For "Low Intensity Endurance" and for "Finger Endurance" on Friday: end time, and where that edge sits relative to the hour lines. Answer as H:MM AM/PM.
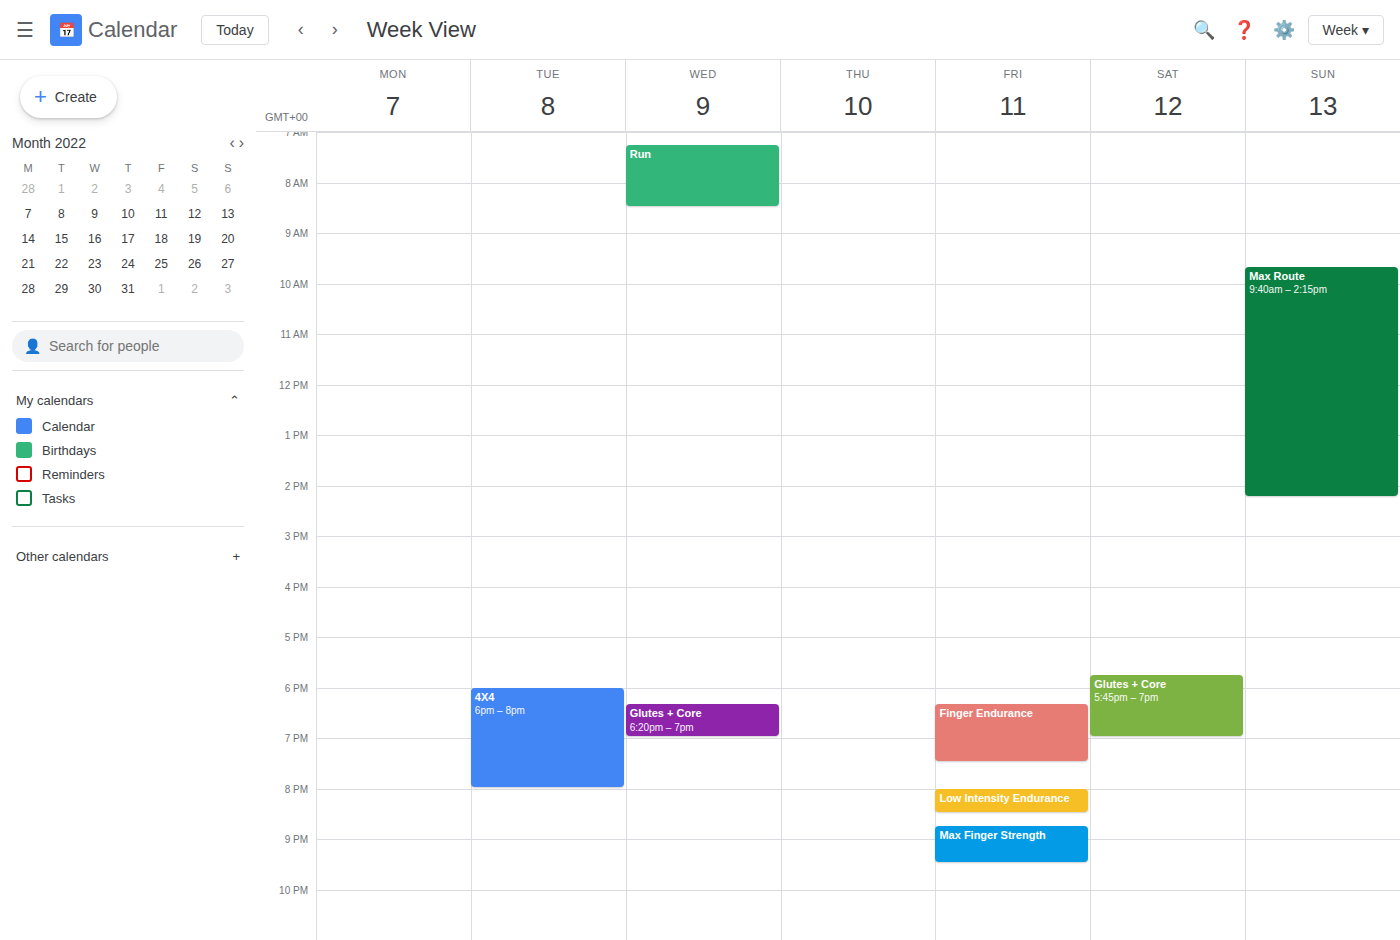
"Low Intensity Endurance": 8:30 PM, halfway between the 8 PM and 9 PM lines. "Finger Endurance": 7:30 PM, halfway between the 7 PM and 8 PM lines.